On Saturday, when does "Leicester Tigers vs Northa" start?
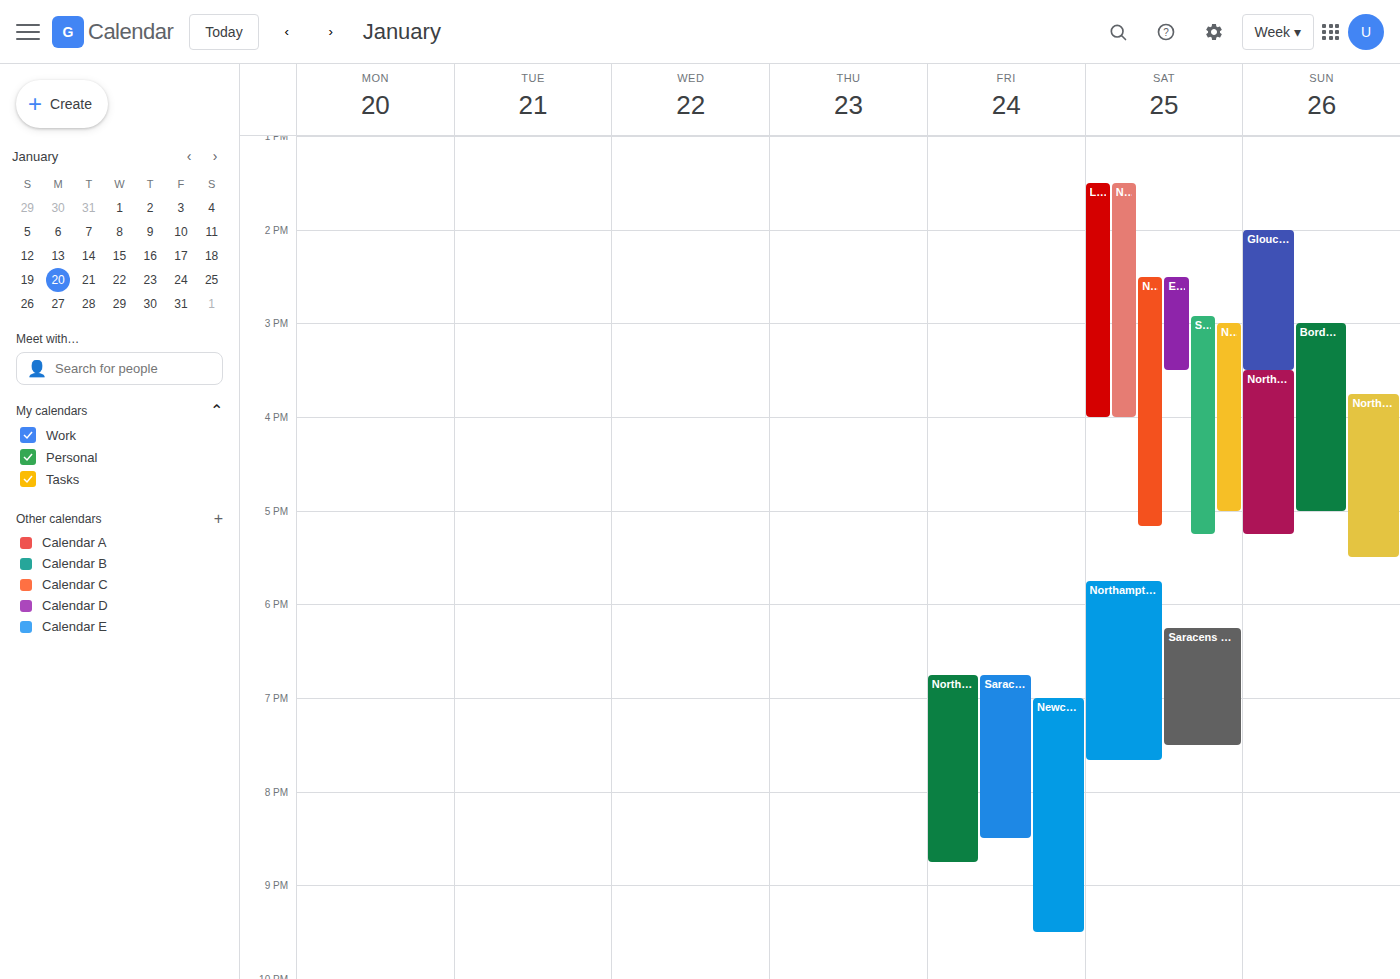
1:30 PM